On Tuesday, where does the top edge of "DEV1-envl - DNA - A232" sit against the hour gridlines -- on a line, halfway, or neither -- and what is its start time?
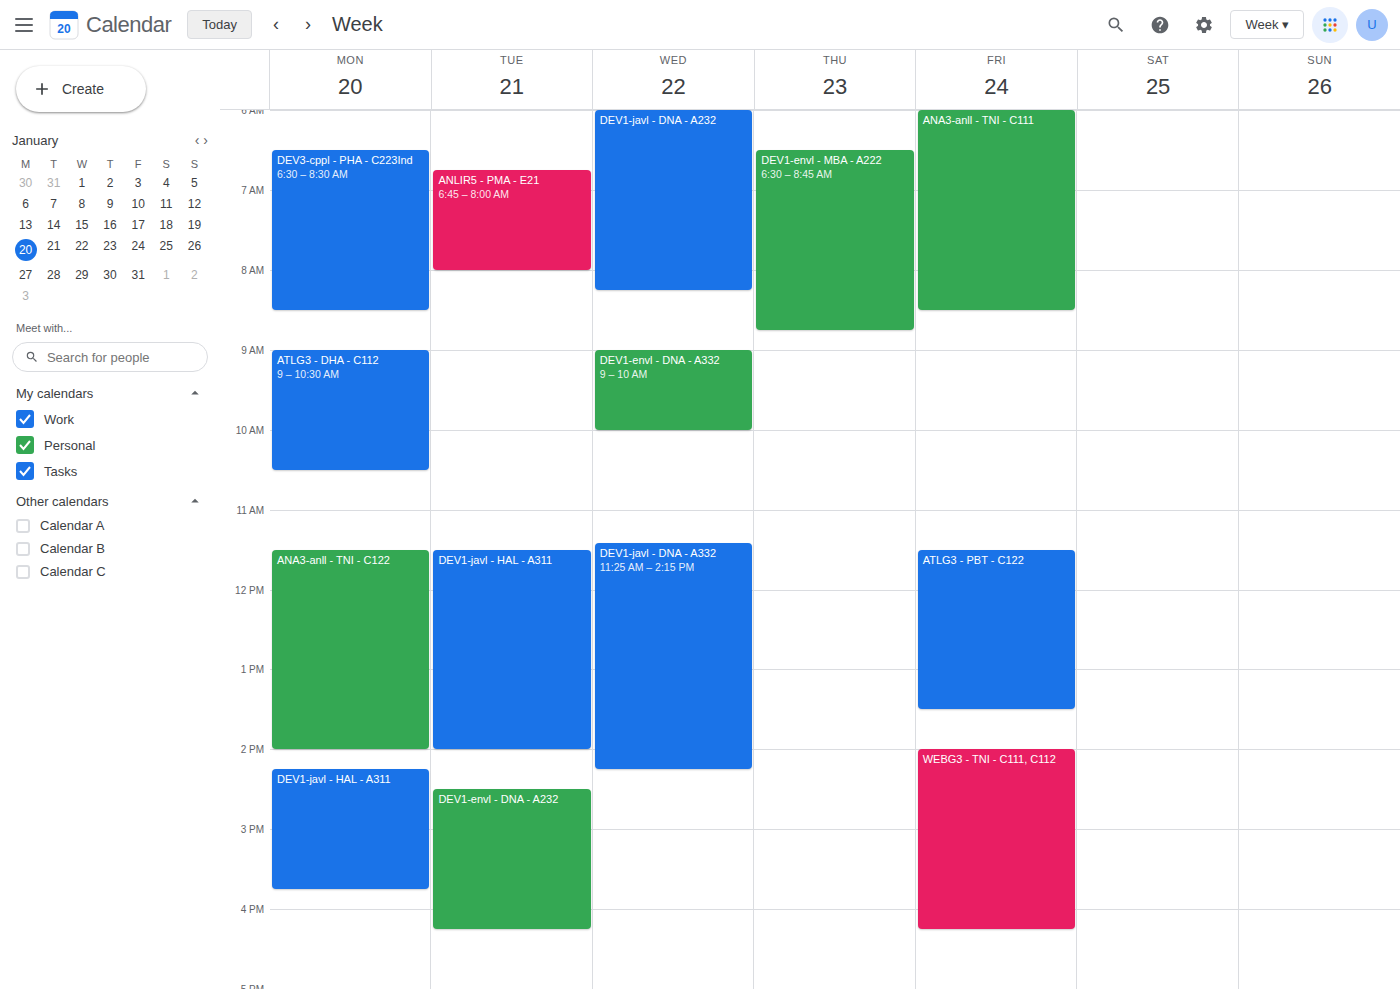
2:30 PM -- halfway between the 2 PM and 3 PM lines.